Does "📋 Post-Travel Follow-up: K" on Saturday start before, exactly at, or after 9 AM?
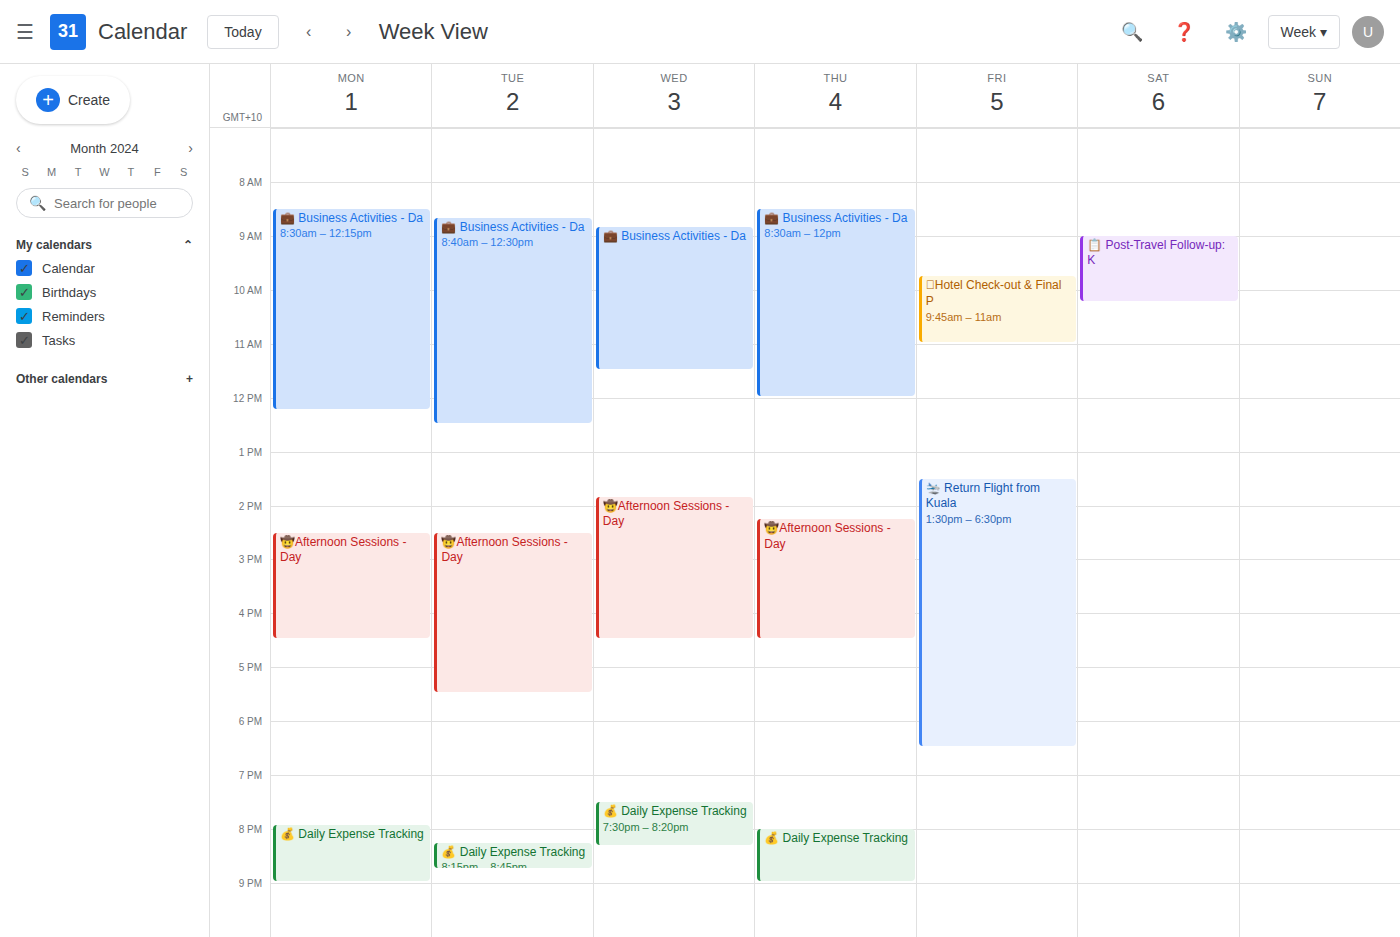
9:00 AM -- exactly at 9 AM, on the 9 AM line.